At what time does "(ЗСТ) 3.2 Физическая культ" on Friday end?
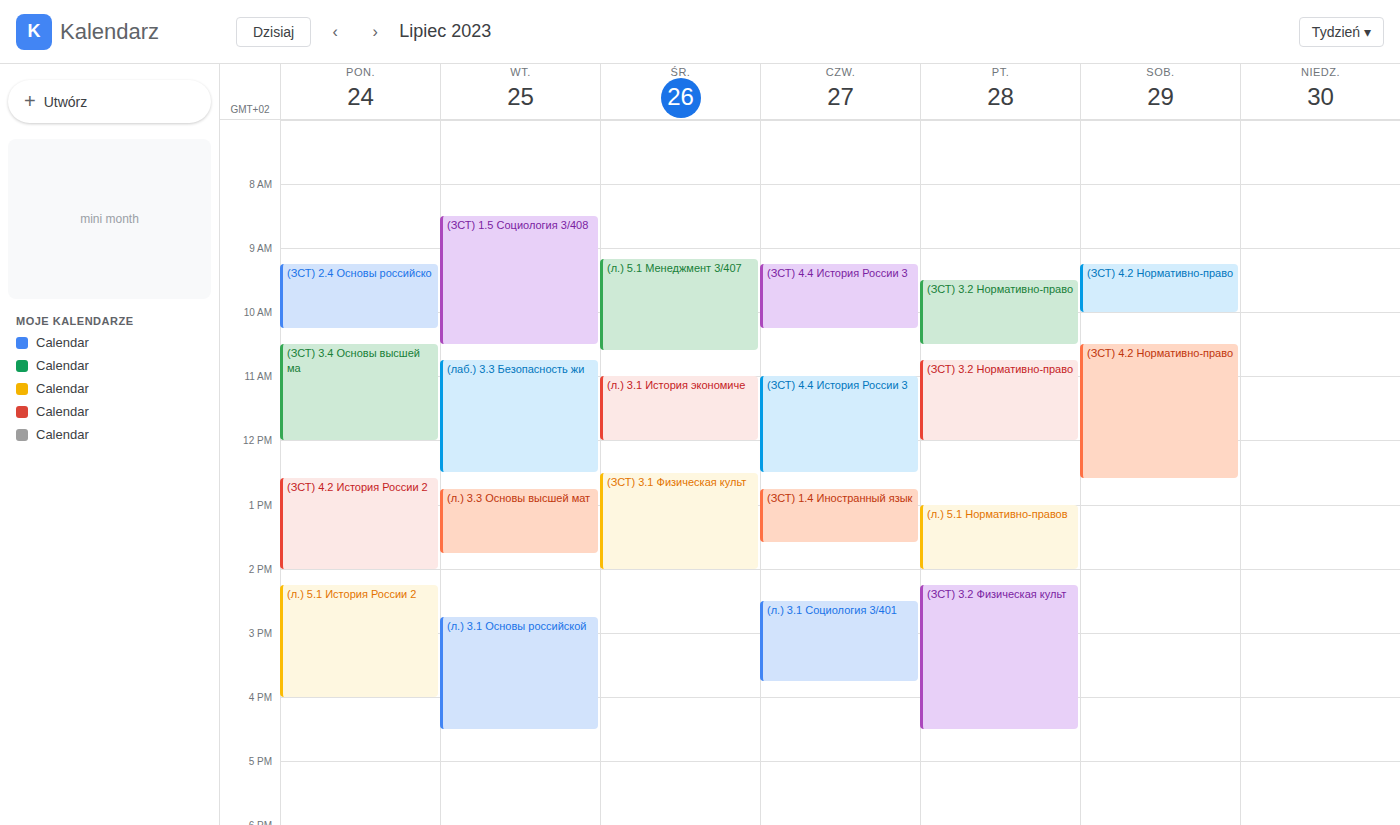
16:30